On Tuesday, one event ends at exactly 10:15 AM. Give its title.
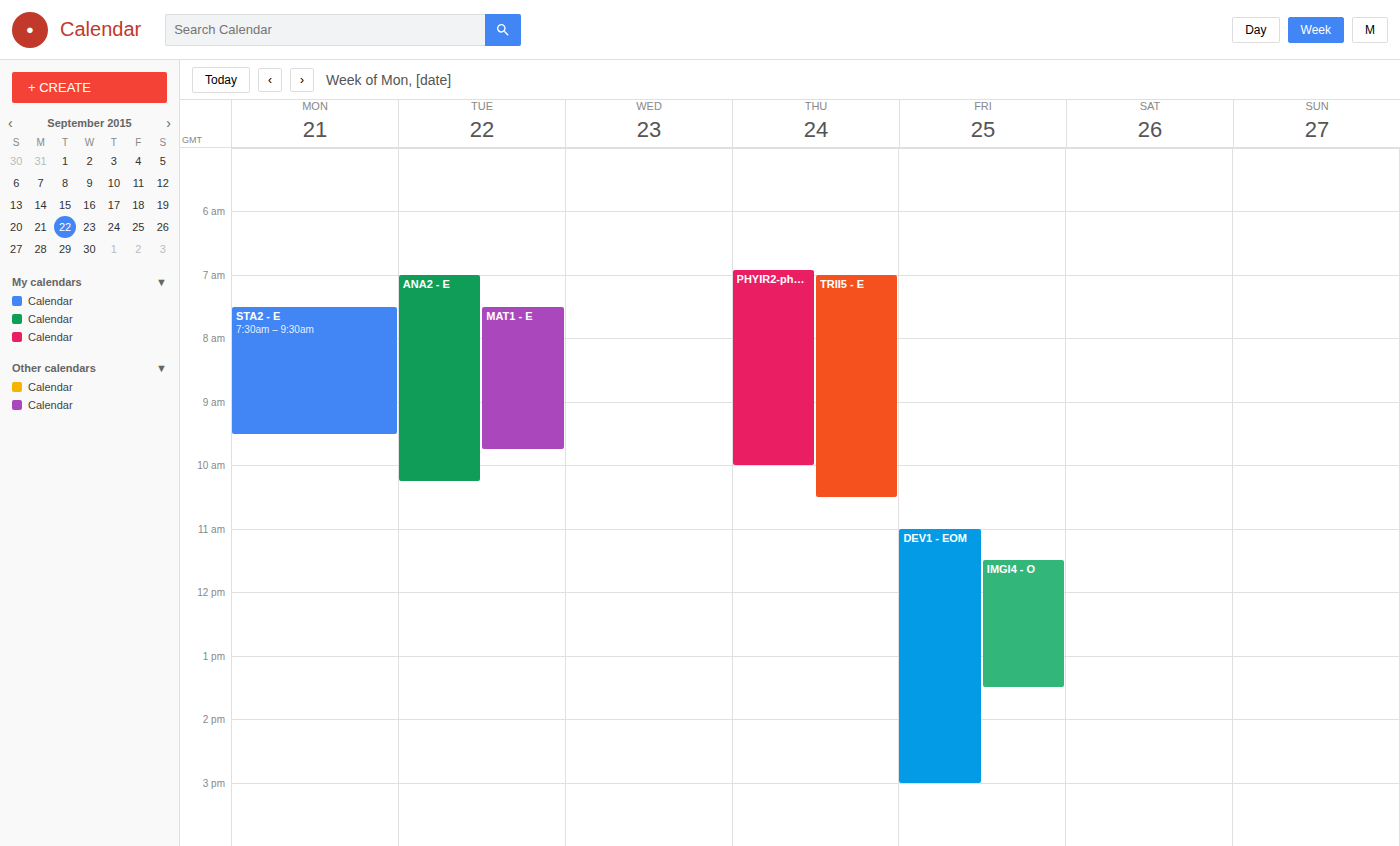
"ANA2 - E"